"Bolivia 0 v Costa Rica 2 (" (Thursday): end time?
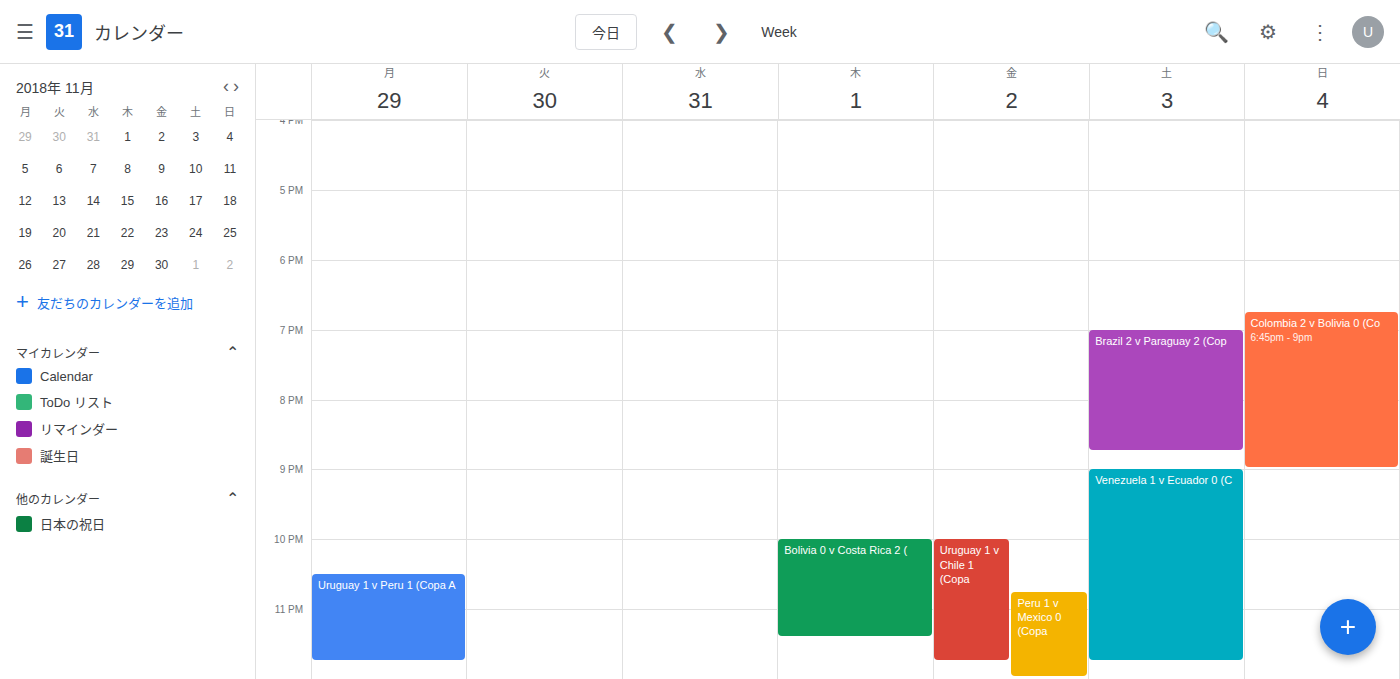
11:25 PM